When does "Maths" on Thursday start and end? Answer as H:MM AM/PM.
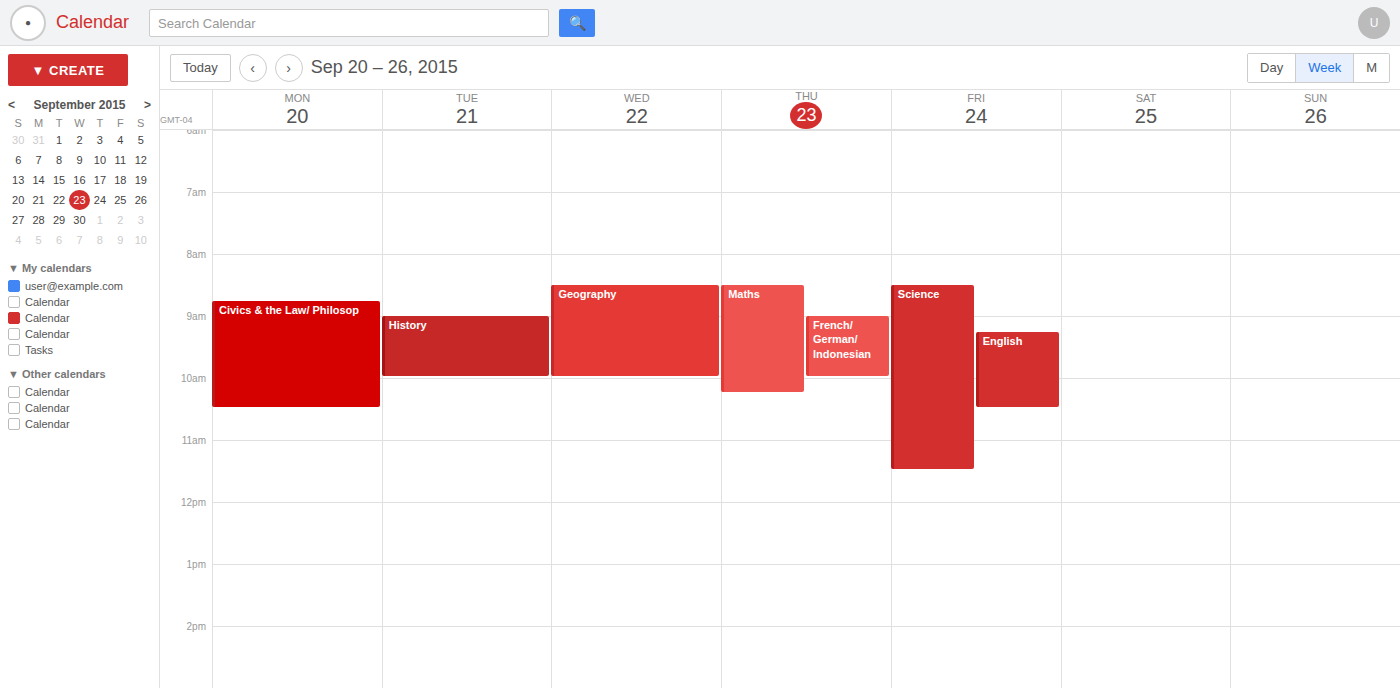
8:30 AM to 10:15 AM